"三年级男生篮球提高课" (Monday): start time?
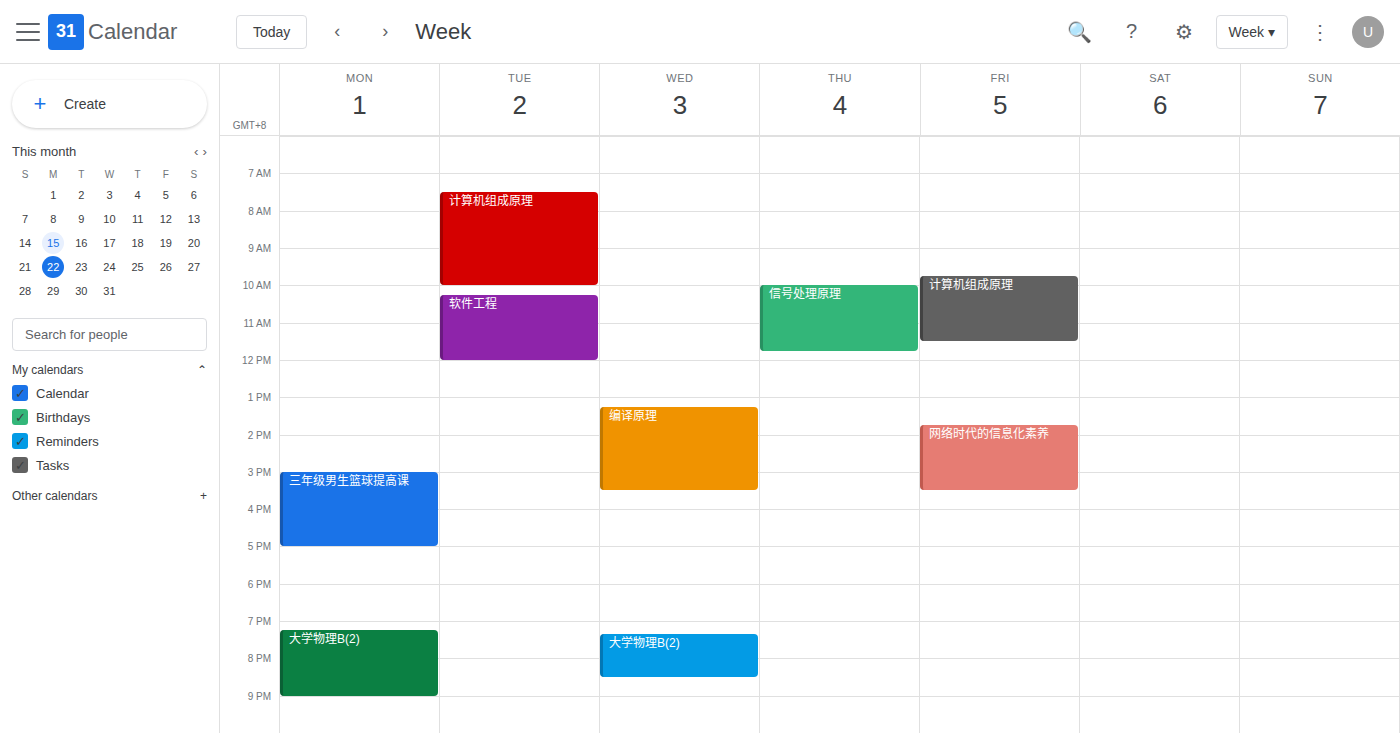
3:00 PM